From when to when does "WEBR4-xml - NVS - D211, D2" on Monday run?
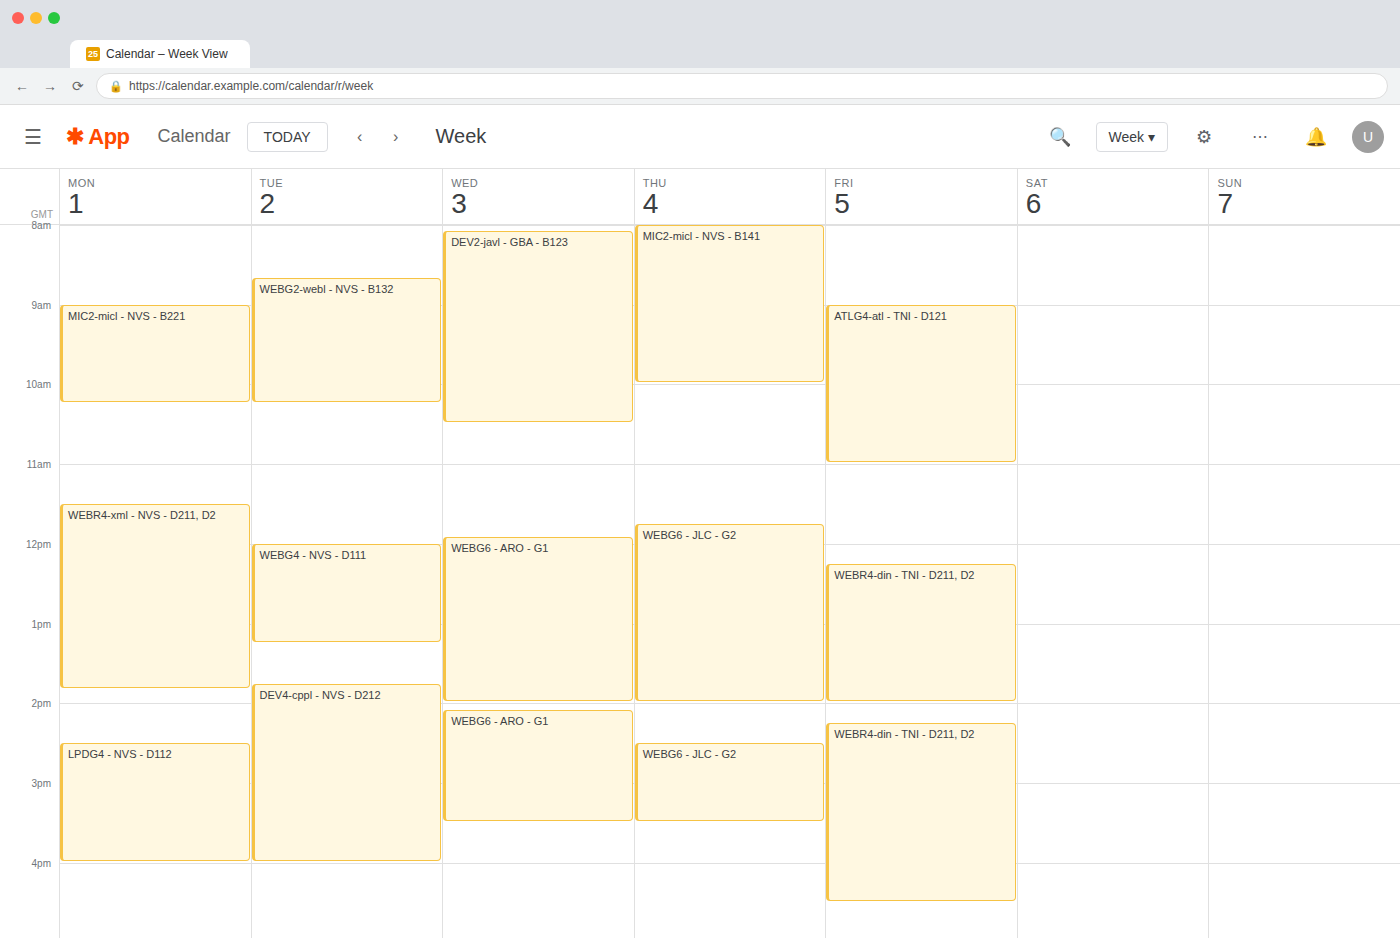
11:30 AM to 1:50 PM